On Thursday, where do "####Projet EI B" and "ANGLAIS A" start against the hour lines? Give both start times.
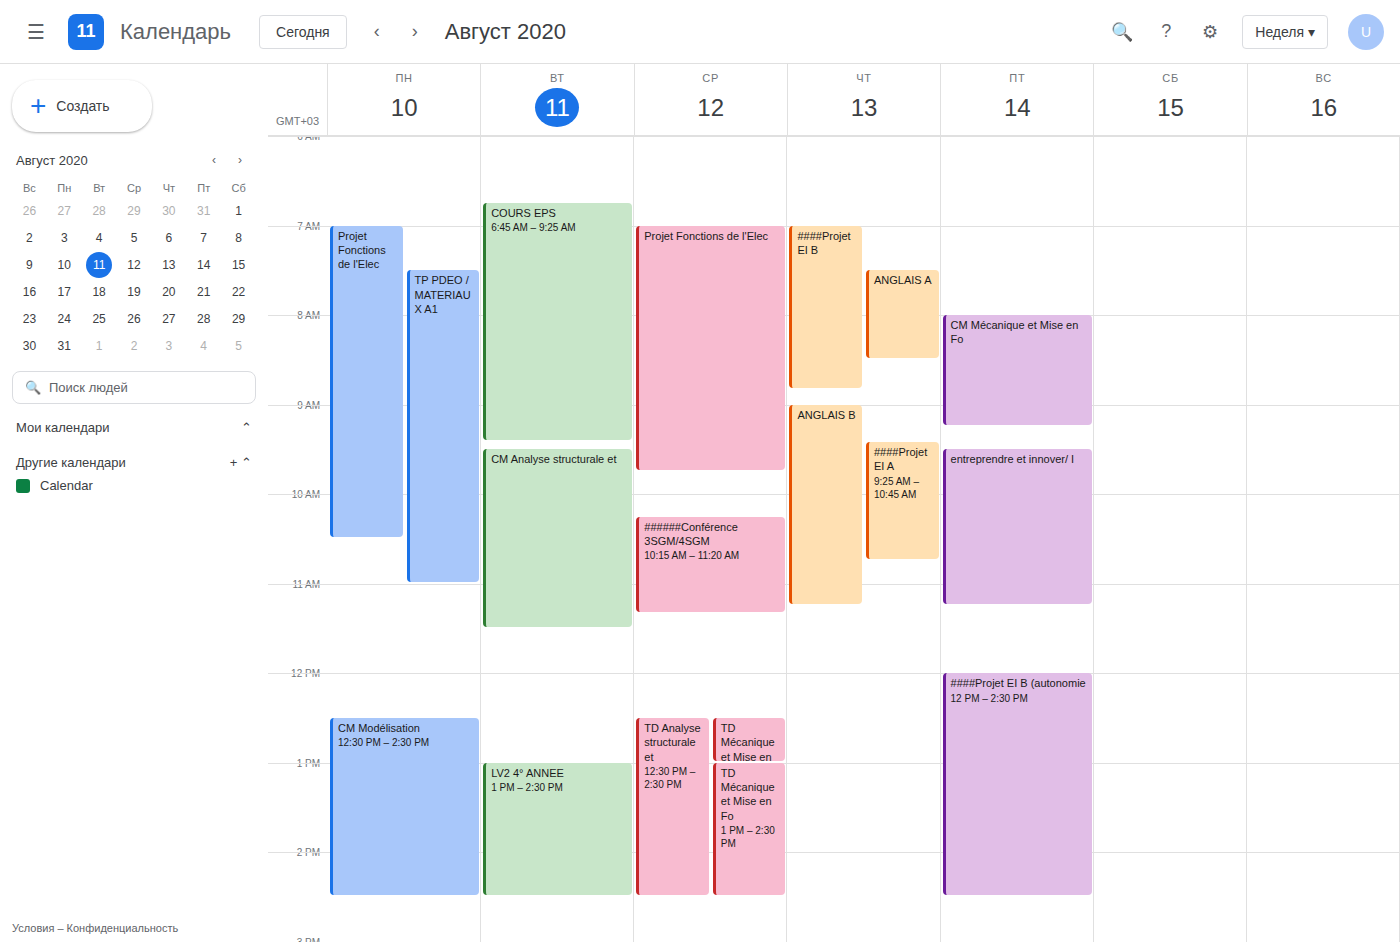
"####Projet EI B": 7:00 AM, exactly on the 7 AM line. "ANGLAIS A": 7:30 AM, halfway between the 7 AM and 8 AM lines.